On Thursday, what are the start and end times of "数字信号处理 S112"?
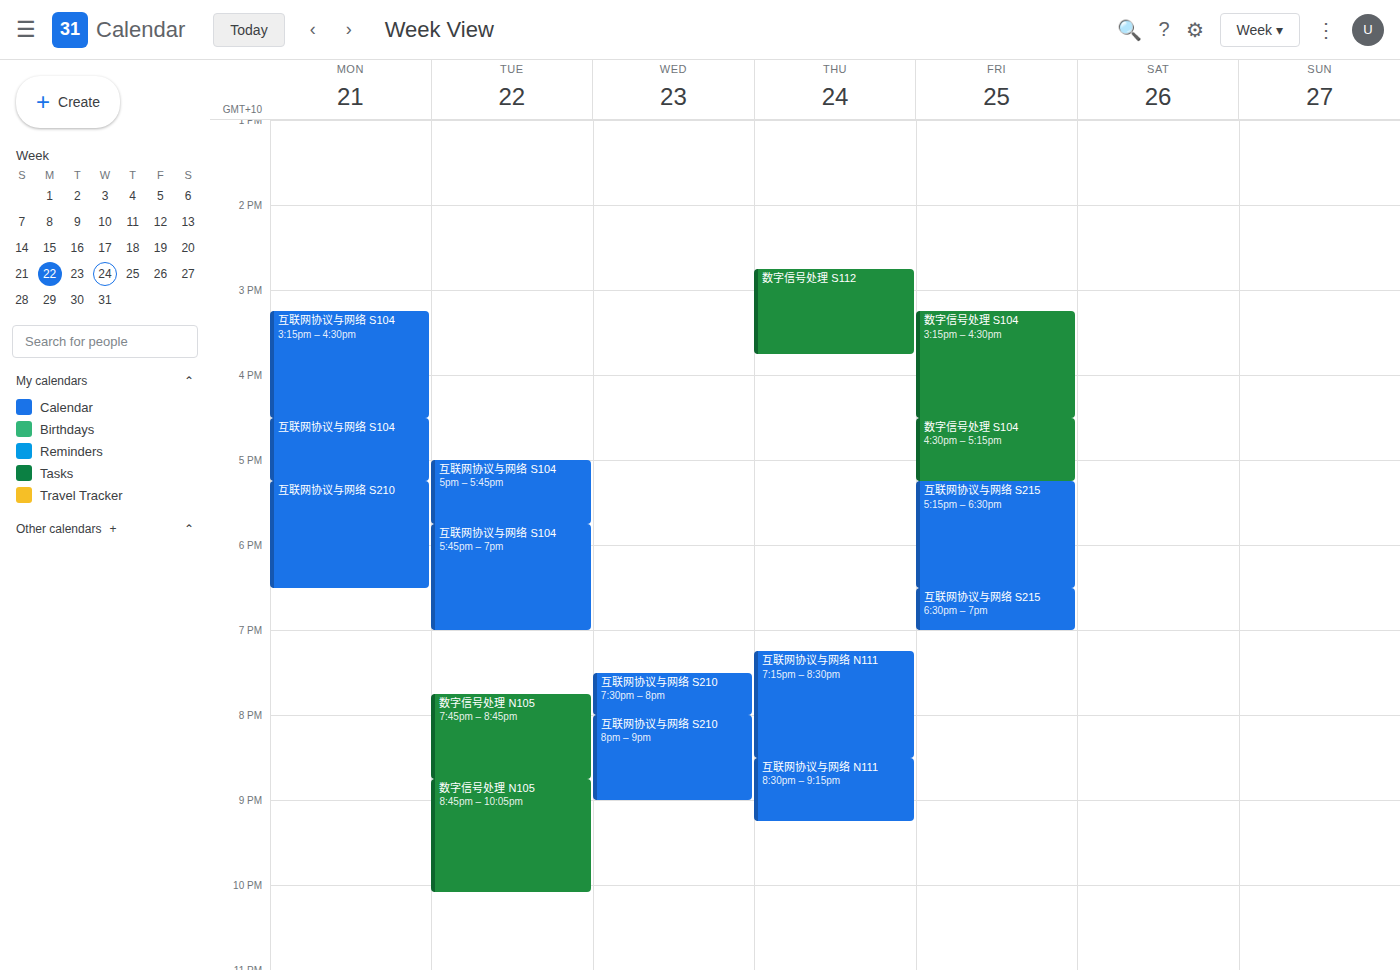
2:45 PM to 3:45 PM